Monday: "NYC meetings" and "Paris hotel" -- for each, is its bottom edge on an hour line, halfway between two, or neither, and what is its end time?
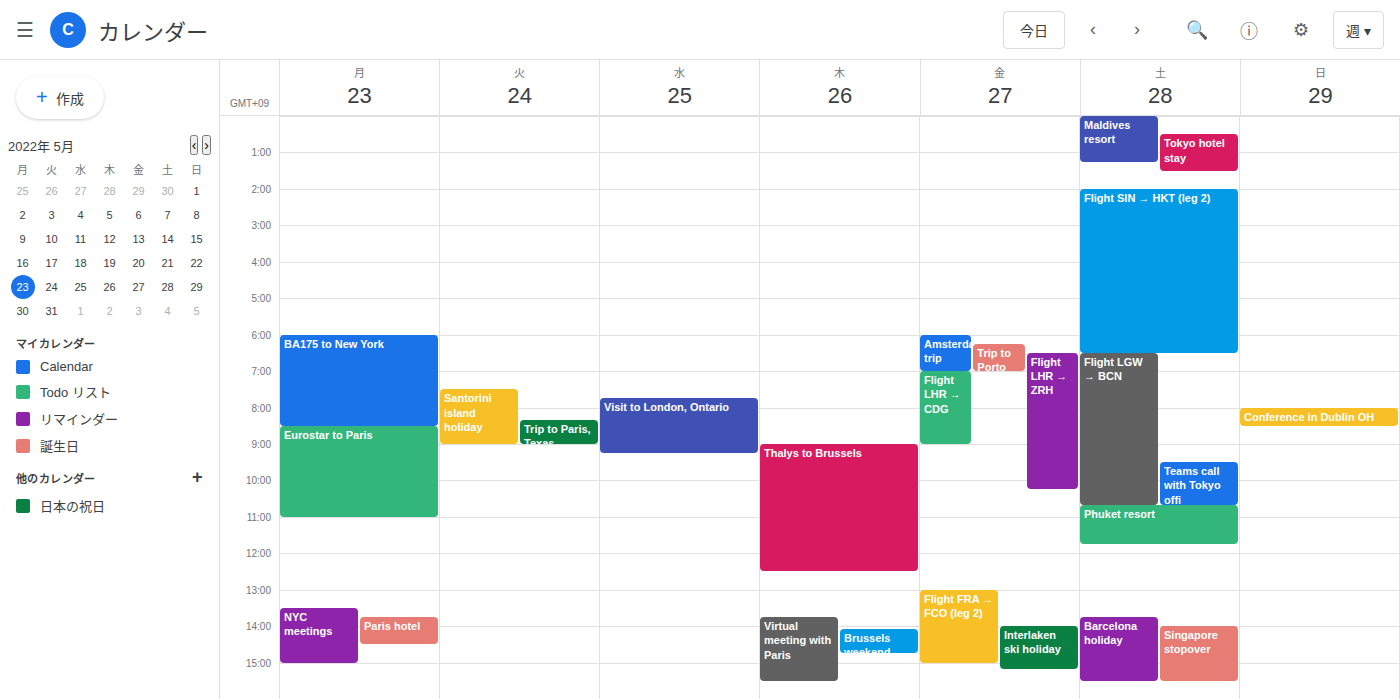
"NYC meetings": 3:00 PM, exactly on the 3 PM line. "Paris hotel": 2:30 PM, halfway between the 2 PM and 3 PM lines.